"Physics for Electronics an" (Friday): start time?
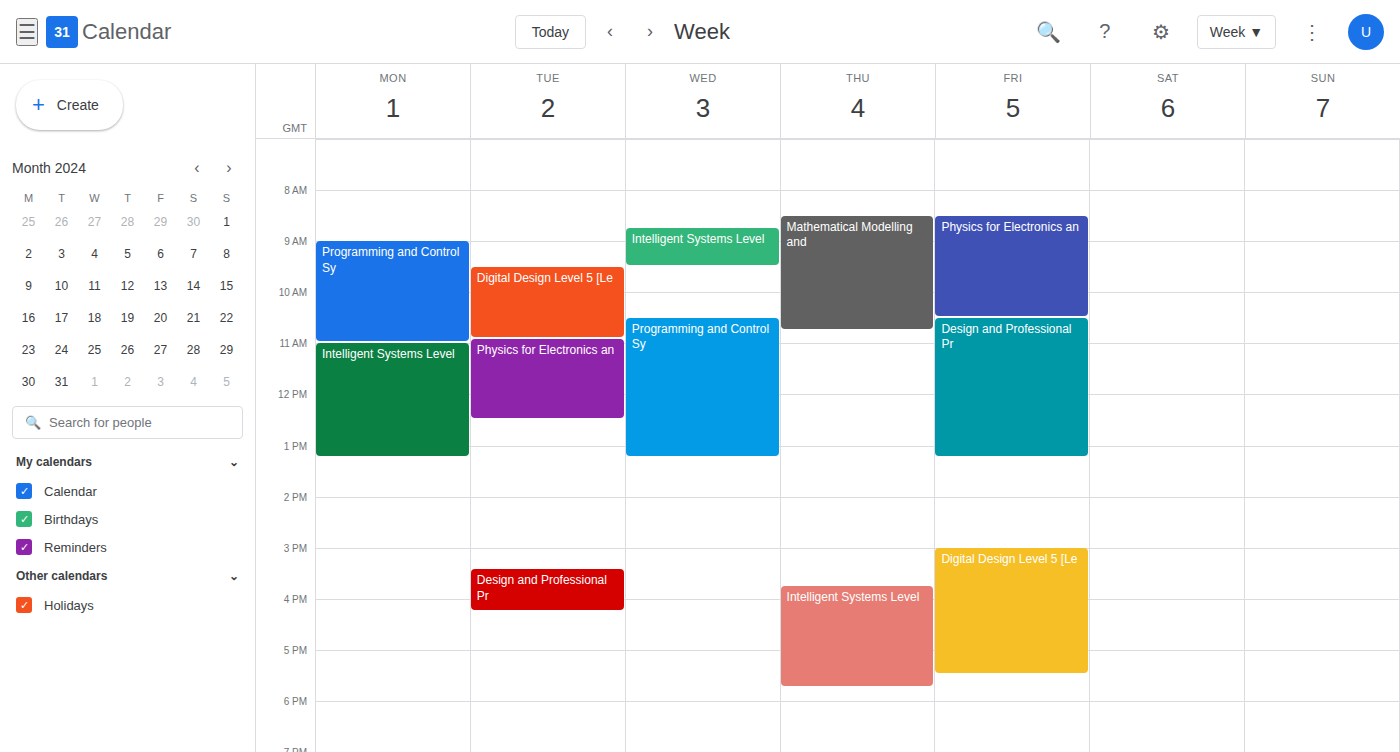
08:30